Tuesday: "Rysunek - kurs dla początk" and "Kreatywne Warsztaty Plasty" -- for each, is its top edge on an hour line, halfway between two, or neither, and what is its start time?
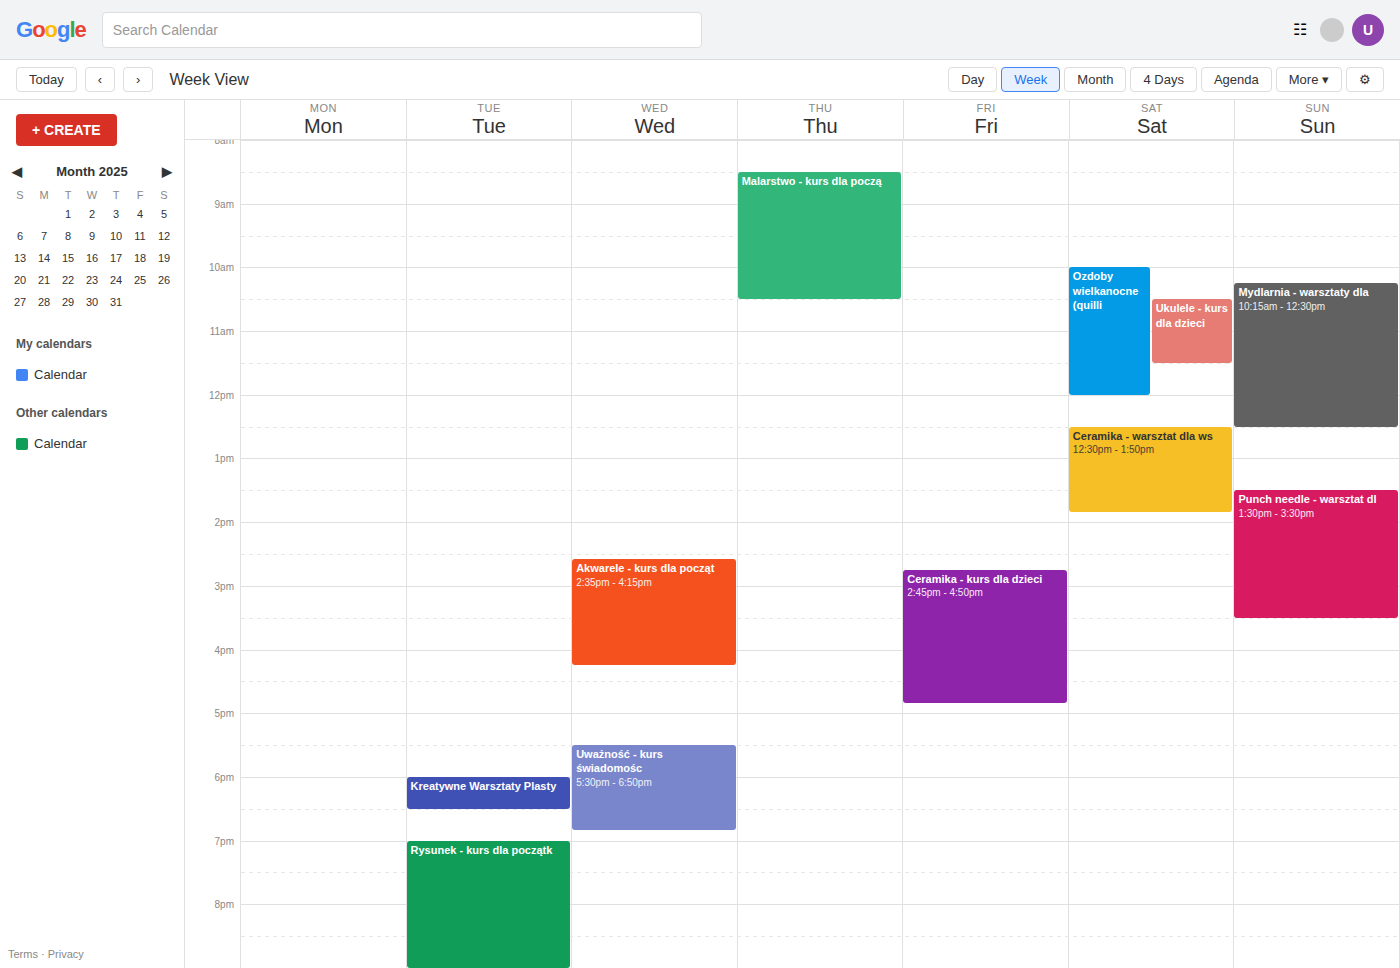
"Rysunek - kurs dla początk": 7:00 PM, exactly on the 7 PM line. "Kreatywne Warsztaty Plasty": 6:00 PM, exactly on the 6 PM line.